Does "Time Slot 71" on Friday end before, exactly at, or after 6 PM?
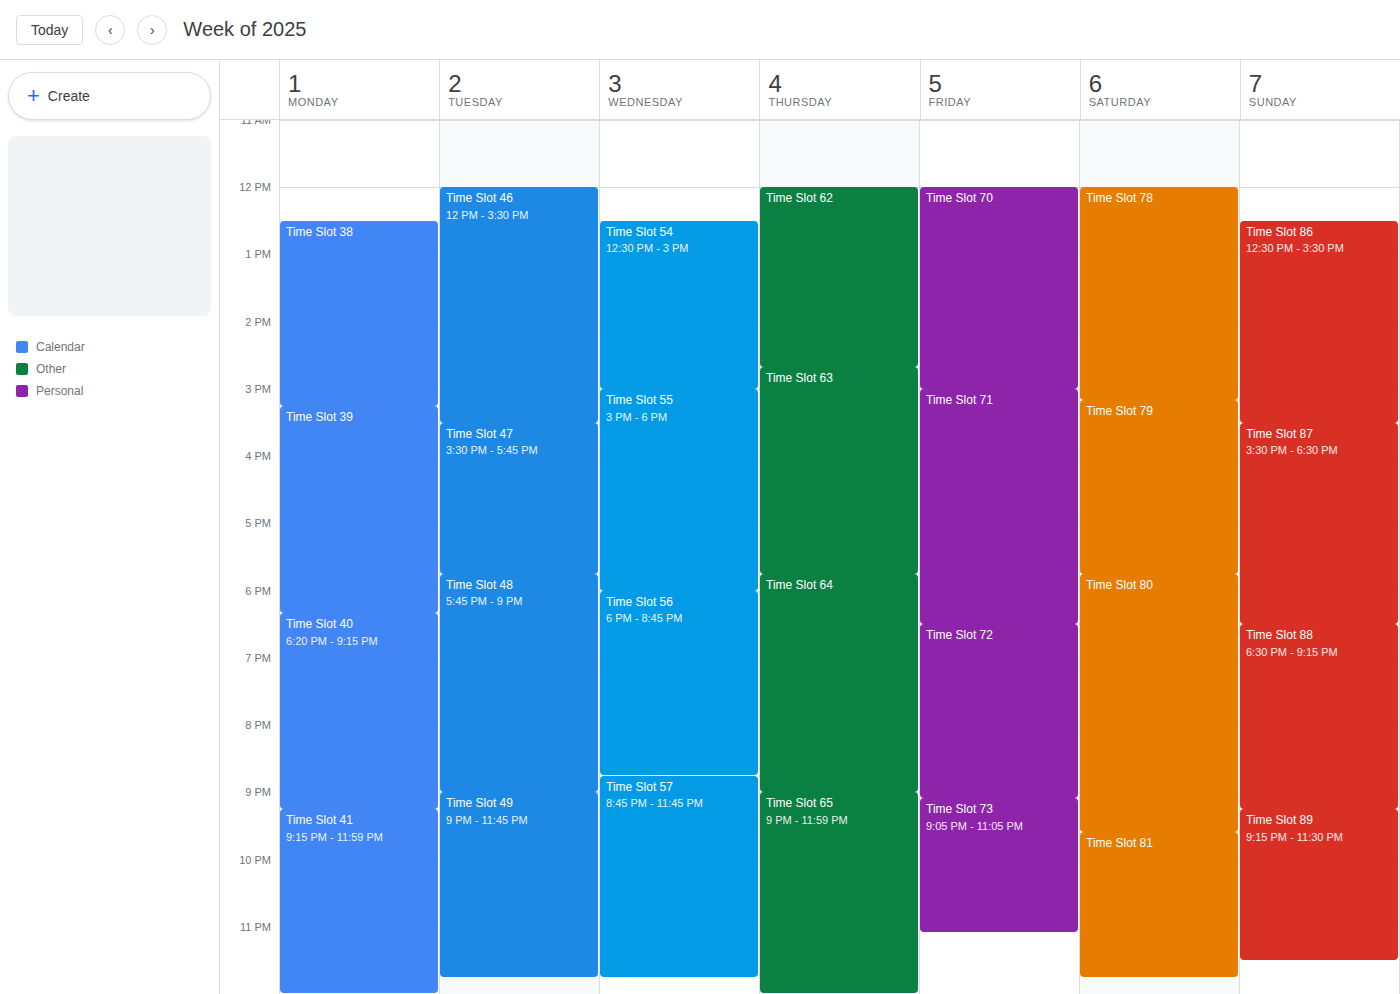
6:30 PM -- after 6 PM, 30 minutes below the 6 PM line.